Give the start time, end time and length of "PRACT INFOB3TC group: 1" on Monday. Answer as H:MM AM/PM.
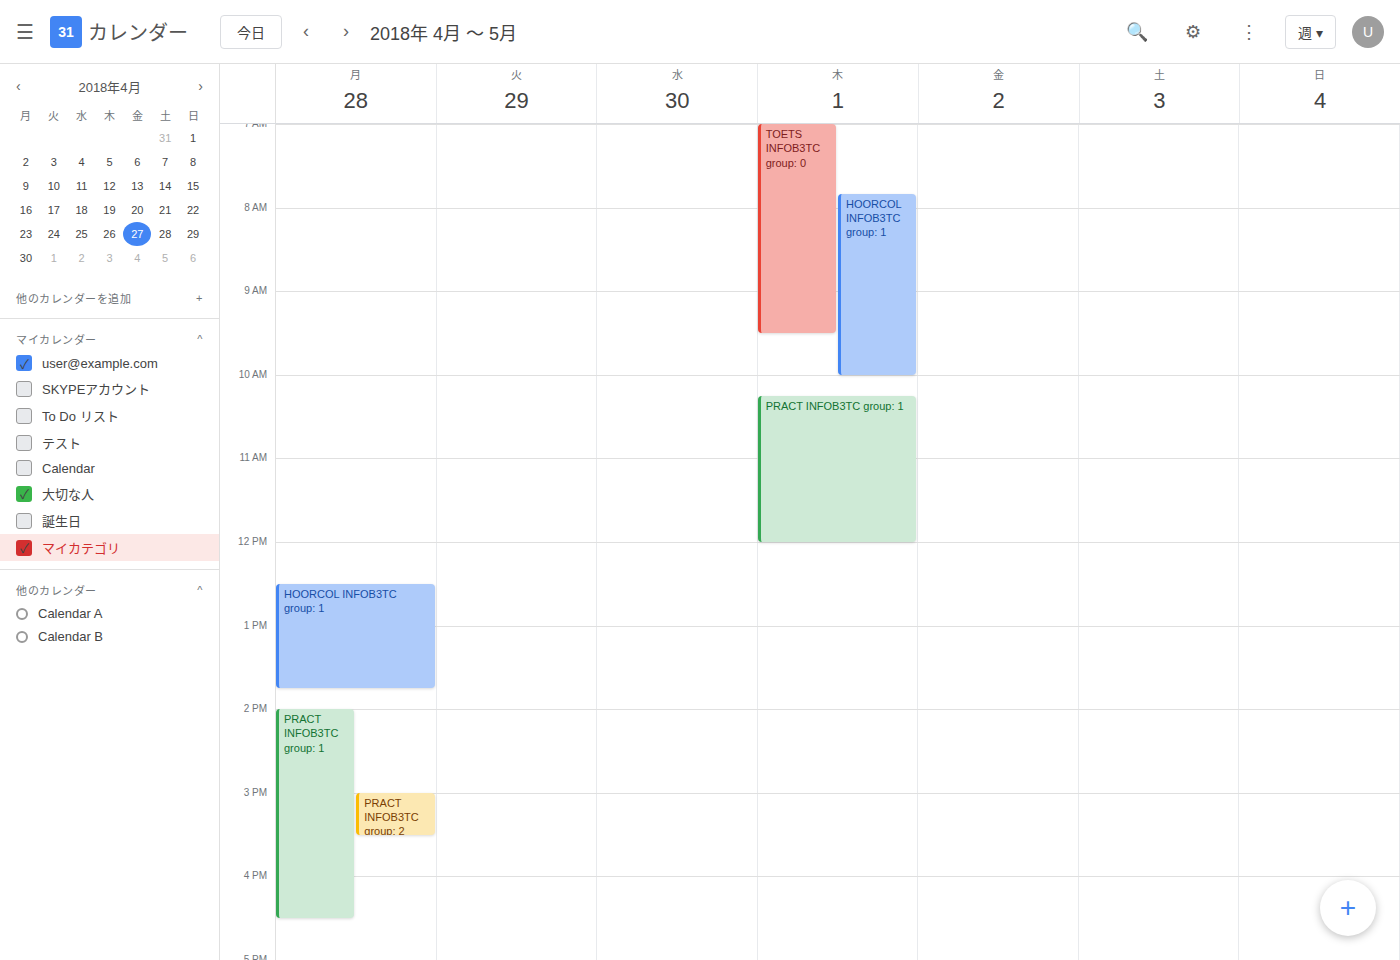
2:00 PM to 4:30 PM, 2 hours 30 minutes